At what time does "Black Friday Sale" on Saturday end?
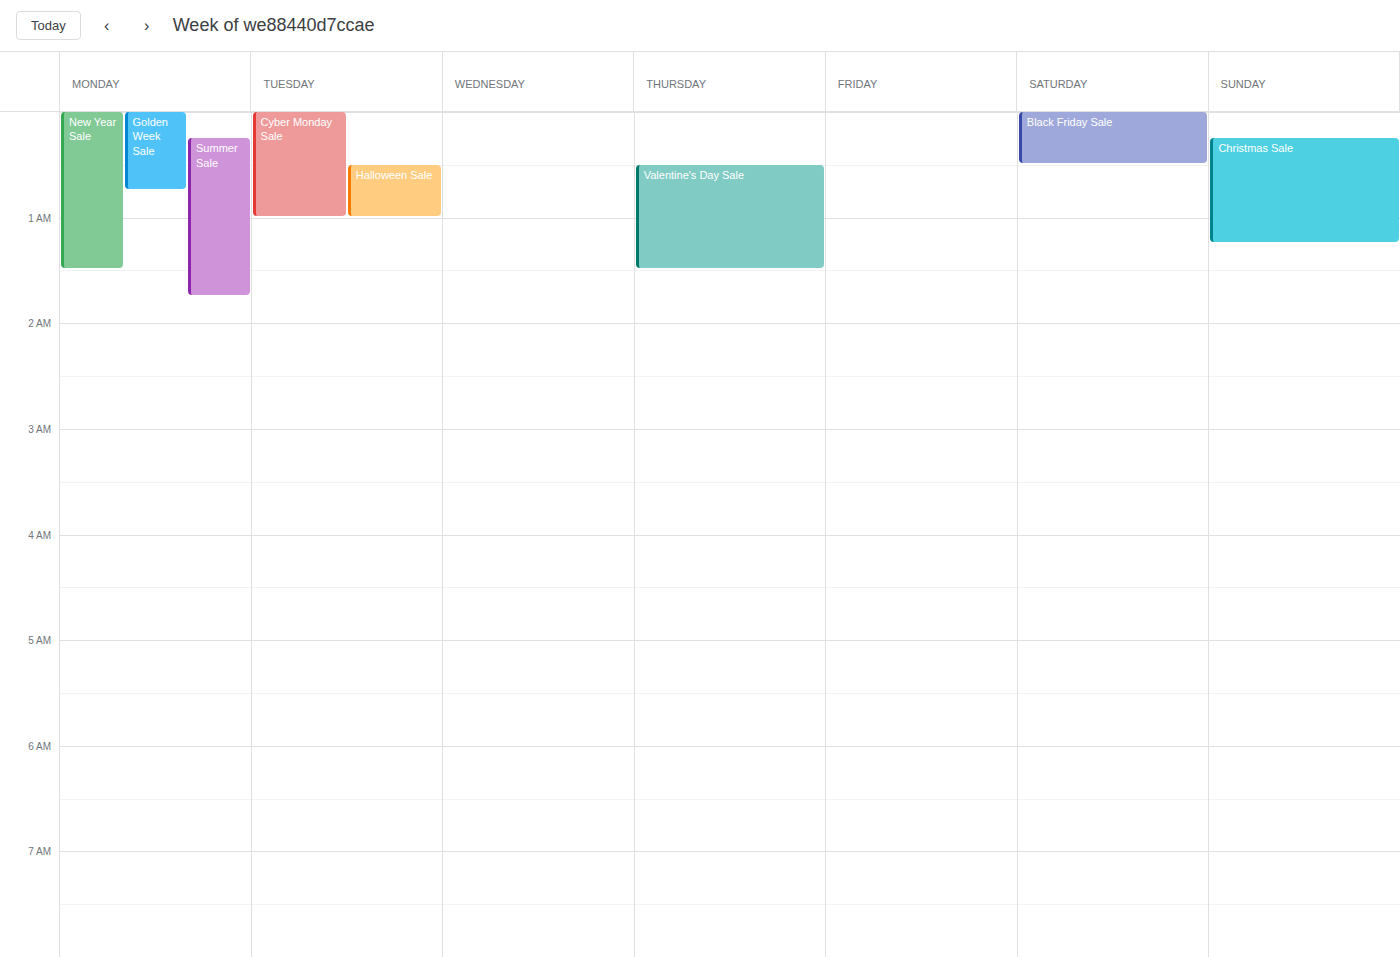
00:30